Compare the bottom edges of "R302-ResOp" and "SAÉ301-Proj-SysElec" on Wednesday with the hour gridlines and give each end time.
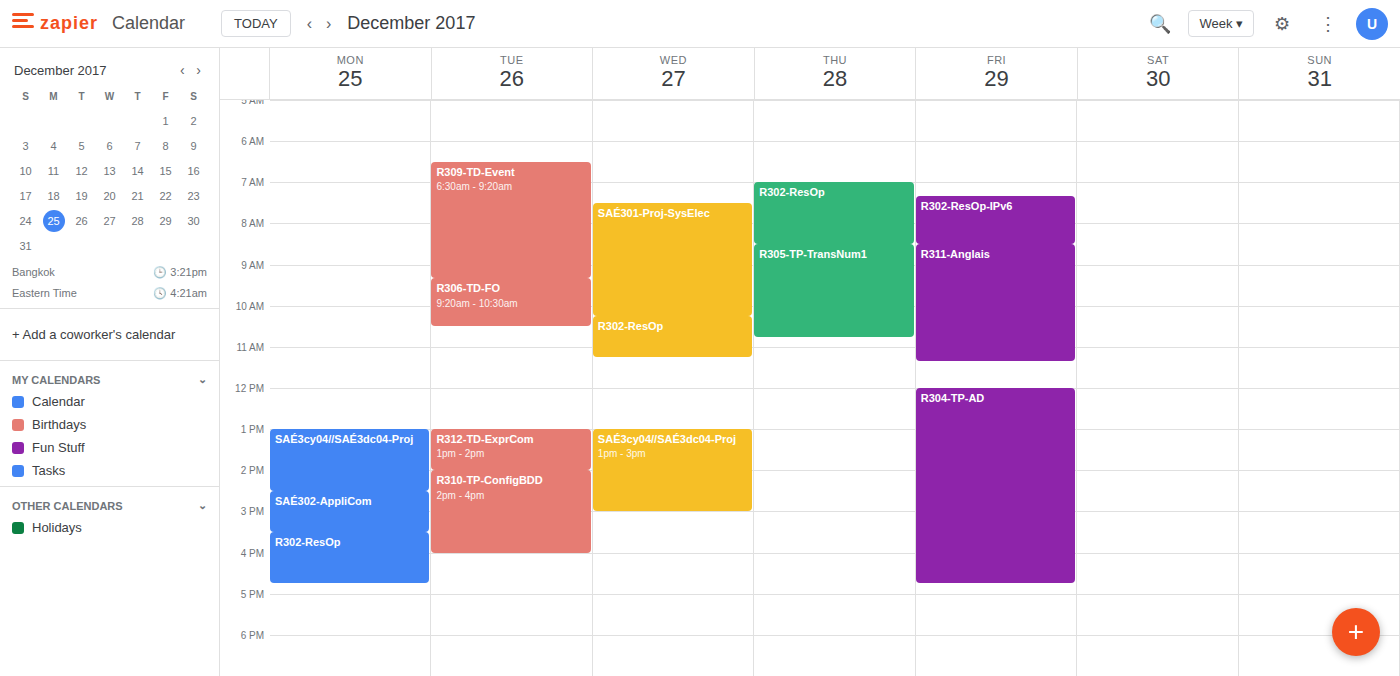
"R302-ResOp": 11:15 AM, neither: a quarter of the way from the 11 AM line to the 12 PM line. "SAÉ301-Proj-SysElec": 10:15 AM, neither: a quarter of the way from the 10 AM line to the 11 AM line.